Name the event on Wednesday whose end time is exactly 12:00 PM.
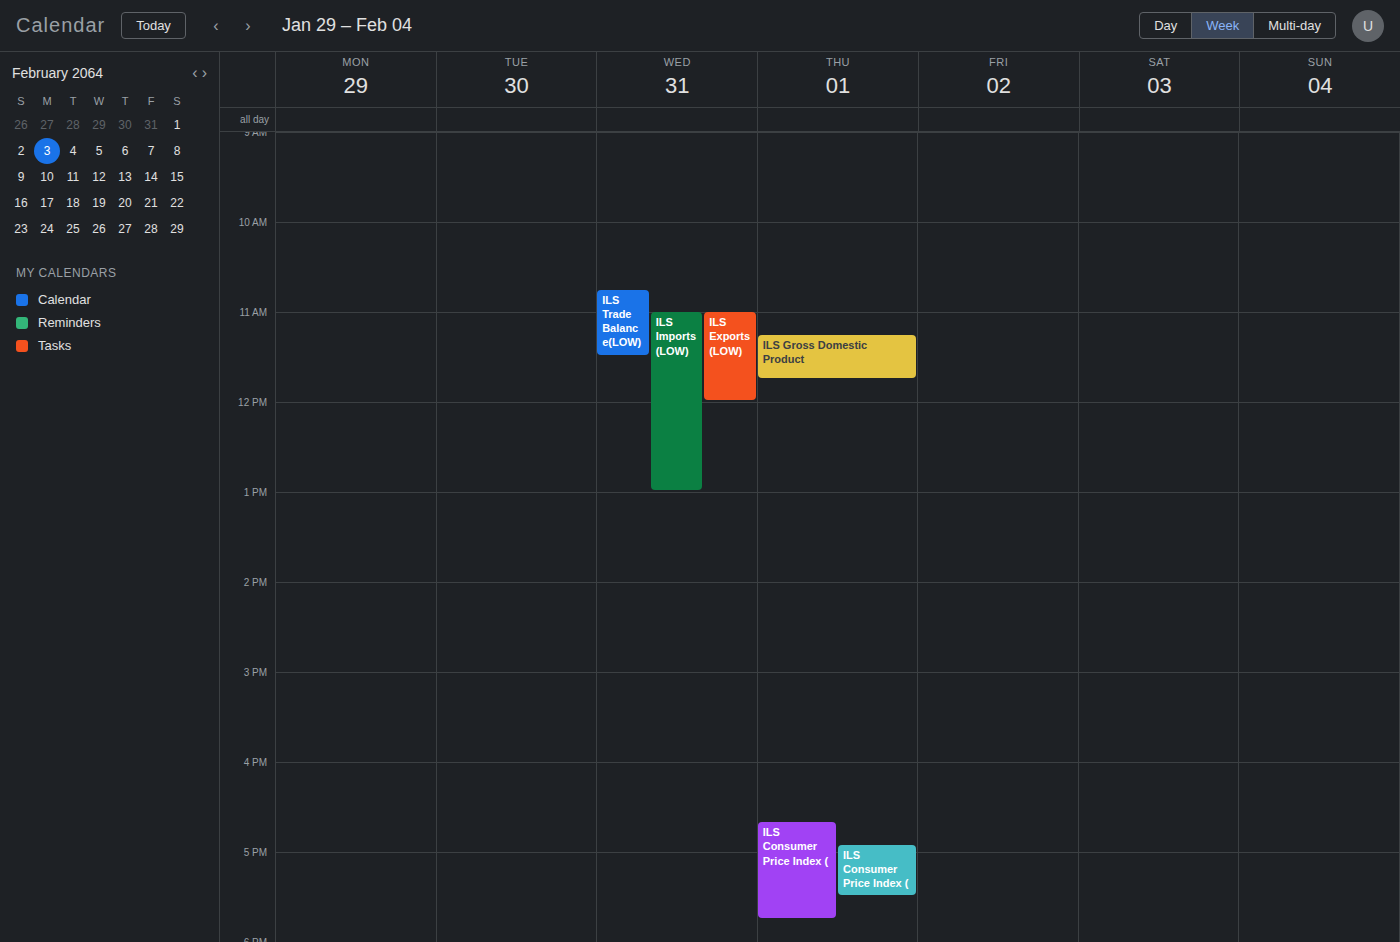
"ILS Exports(LOW)"